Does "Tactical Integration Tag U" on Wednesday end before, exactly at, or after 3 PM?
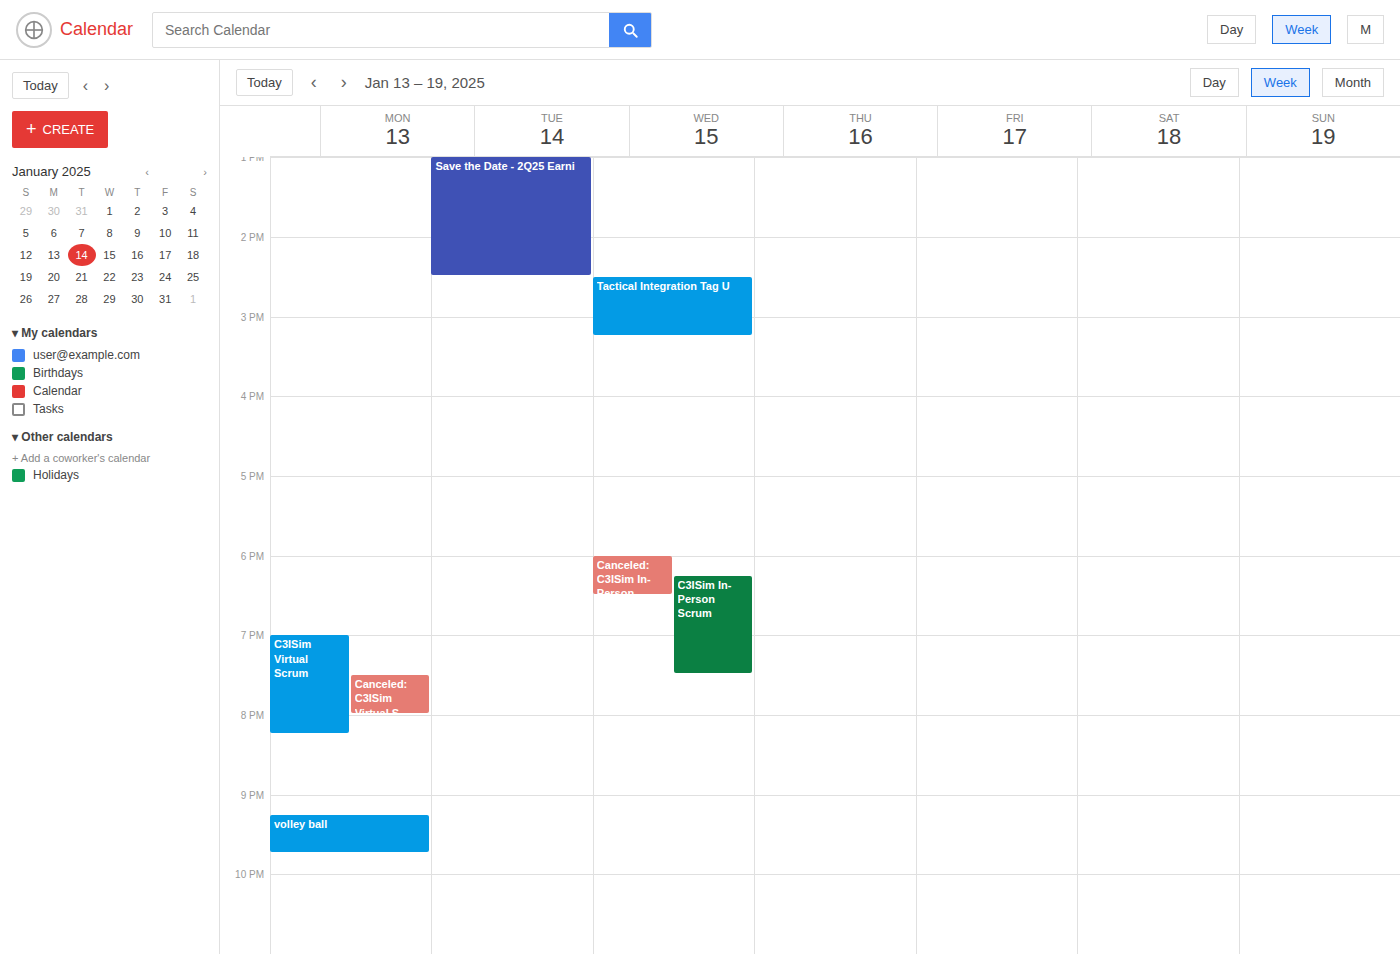
3:15 PM -- after 3 PM, 15 minutes below the 3 PM line.